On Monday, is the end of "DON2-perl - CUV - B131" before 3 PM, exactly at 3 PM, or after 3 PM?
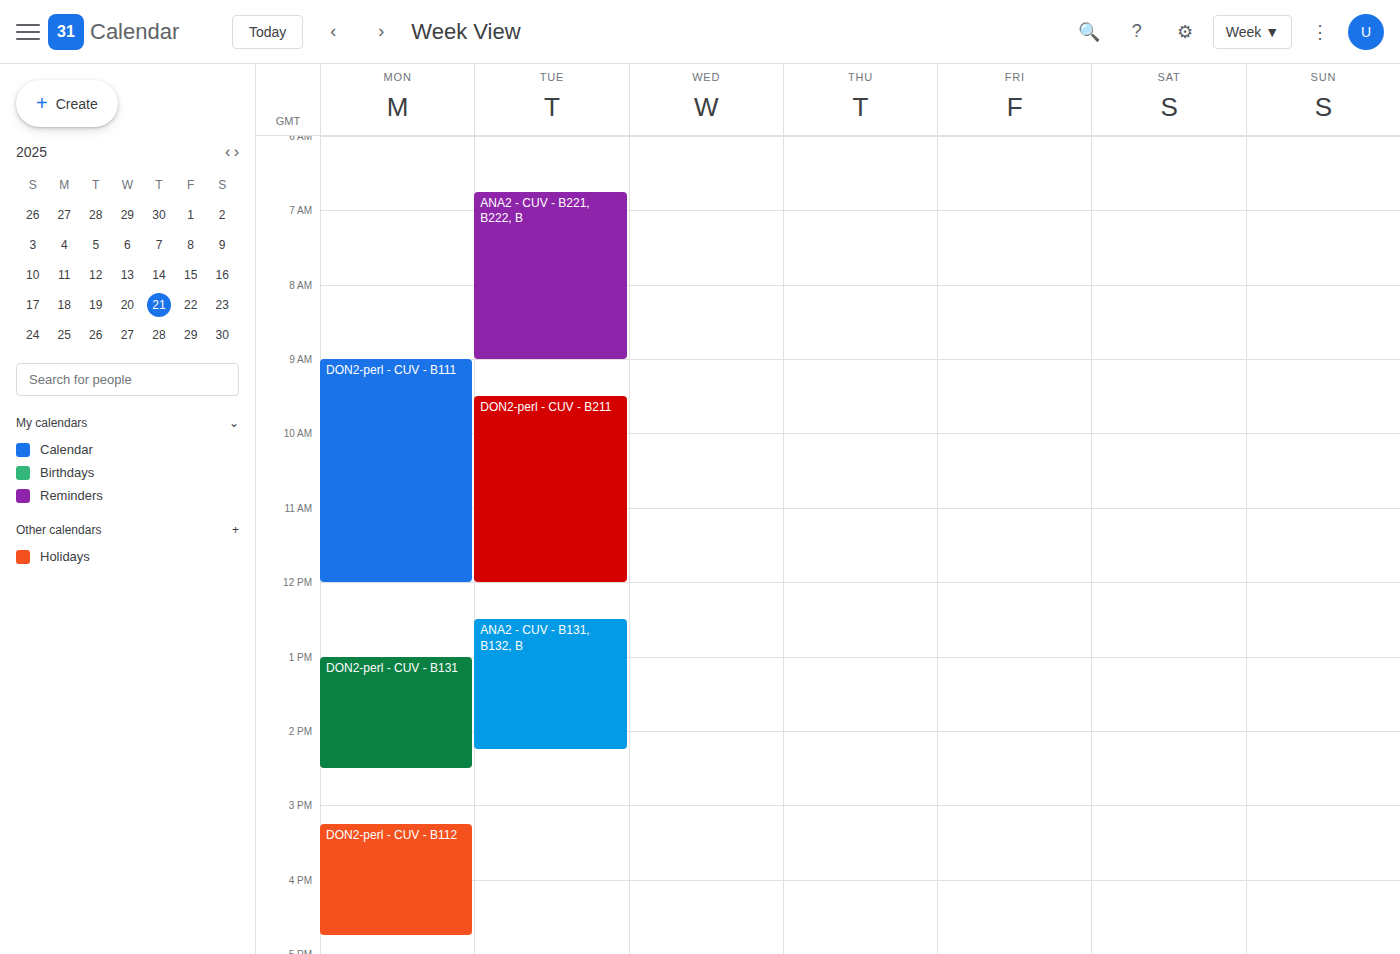
2:30 PM -- before 3 PM, 30 minutes above the 3 PM line.